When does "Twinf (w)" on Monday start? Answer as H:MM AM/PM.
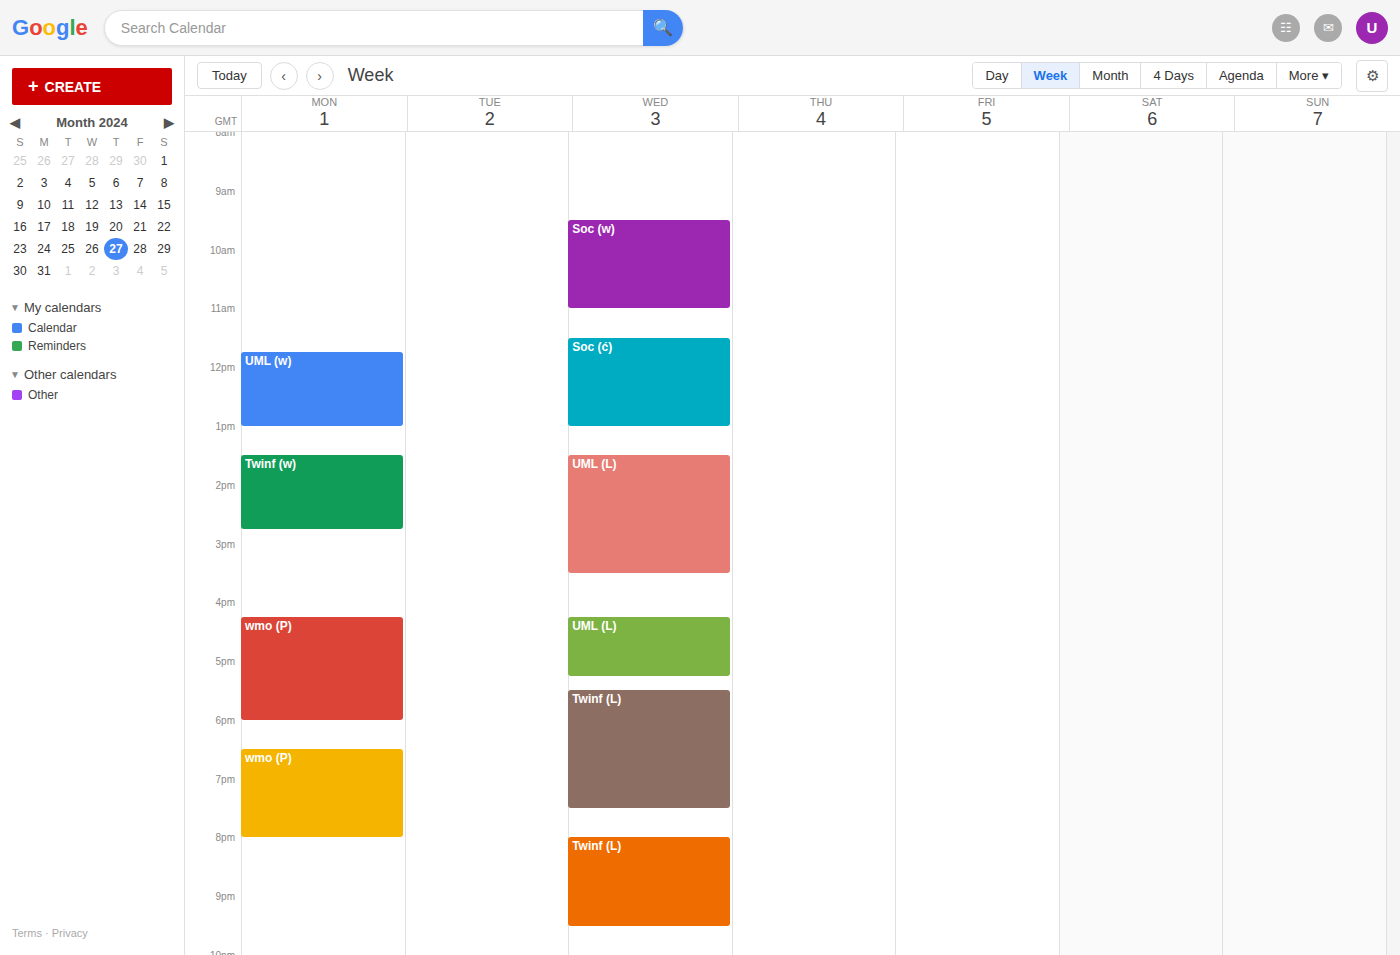
1:30 PM